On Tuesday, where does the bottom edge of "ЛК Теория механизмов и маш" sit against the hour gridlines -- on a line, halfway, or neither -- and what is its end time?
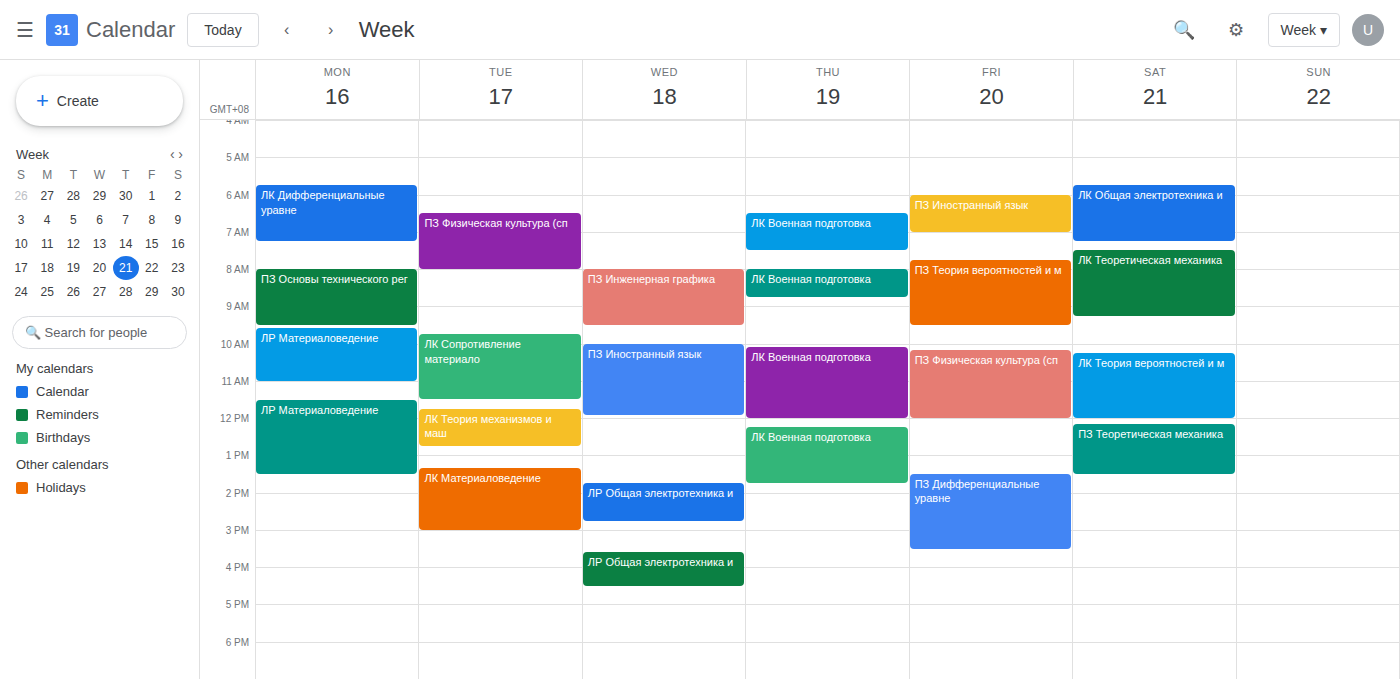
12:45 -- neither: three quarters of the way from the 12:00 line to the 13:00 line.